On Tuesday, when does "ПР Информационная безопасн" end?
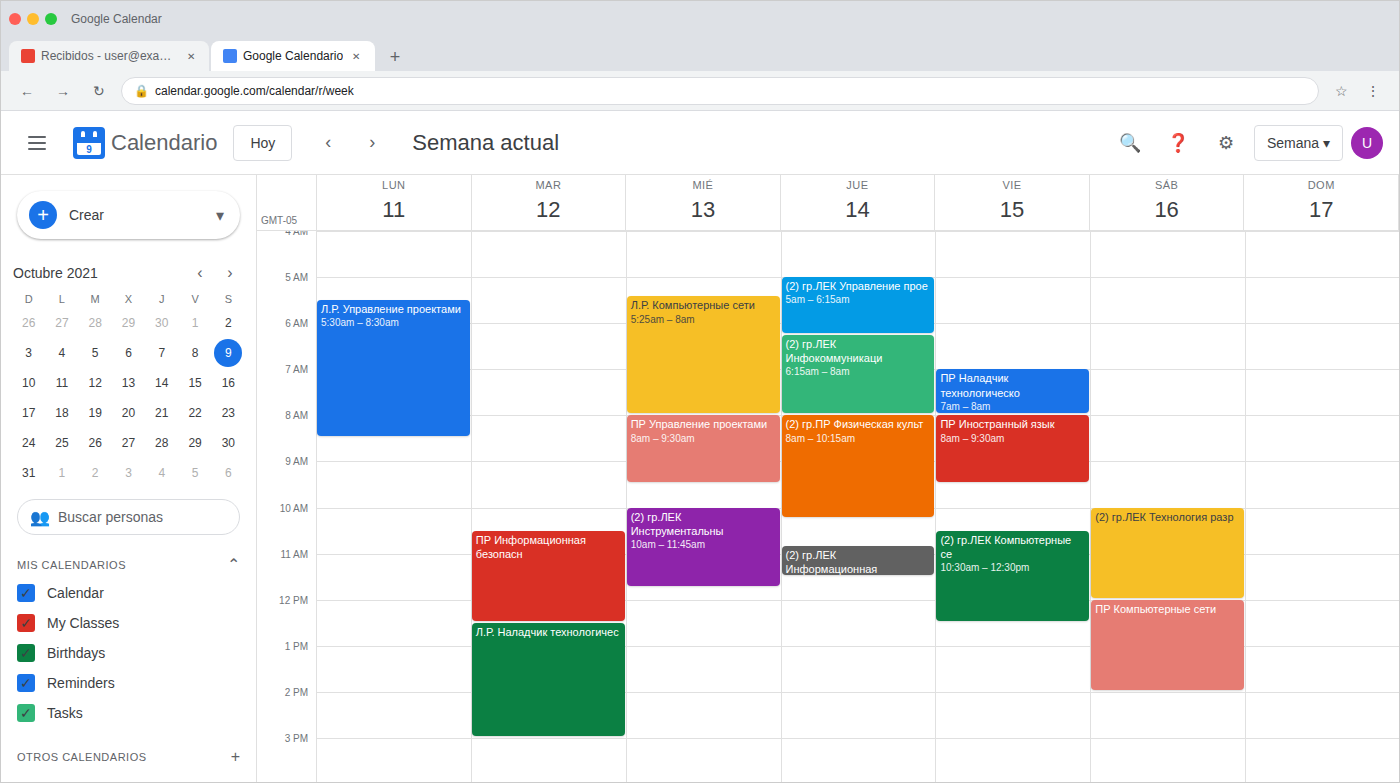
12:30 PM